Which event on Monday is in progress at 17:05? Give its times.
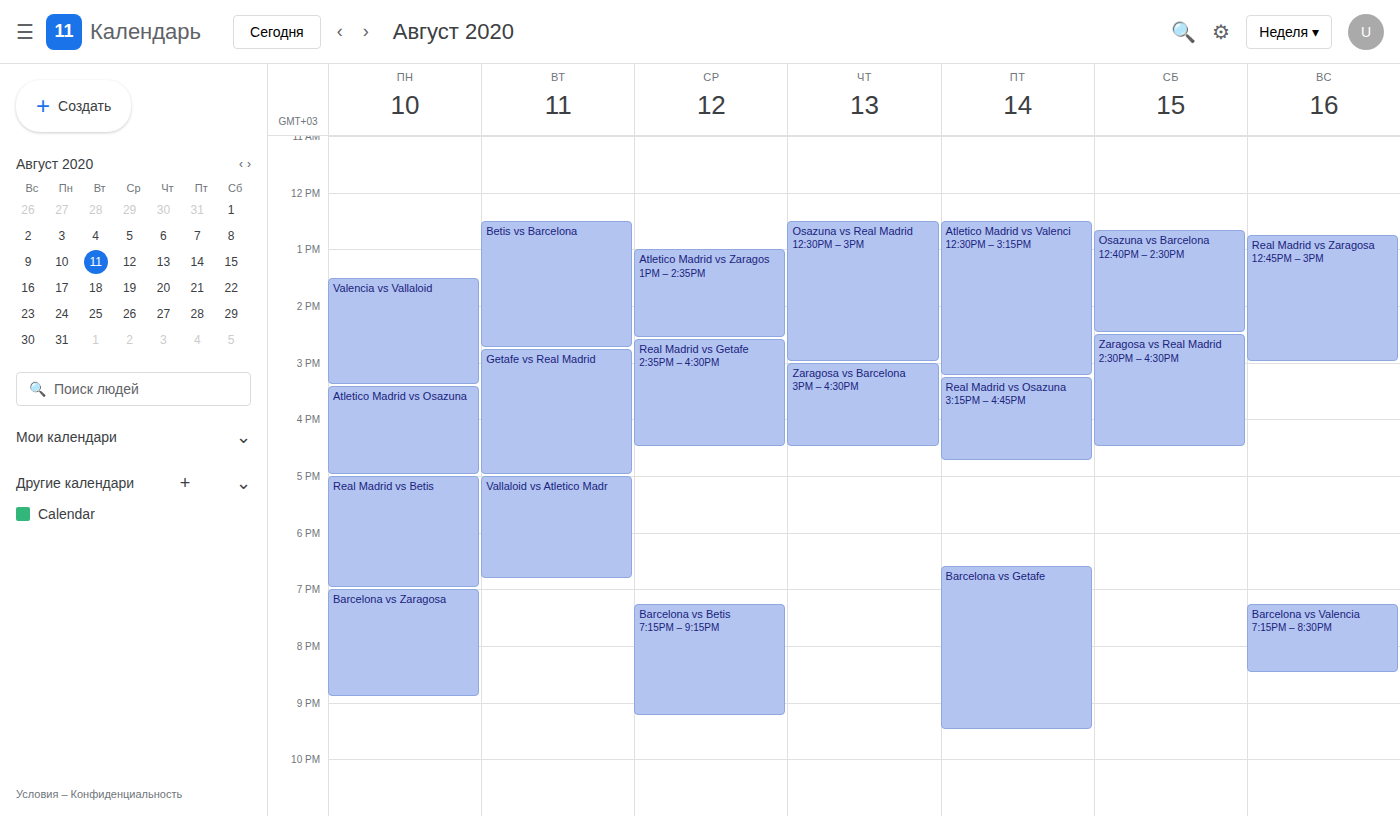
"Real Madrid vs Betis", 17:00 to 19:00